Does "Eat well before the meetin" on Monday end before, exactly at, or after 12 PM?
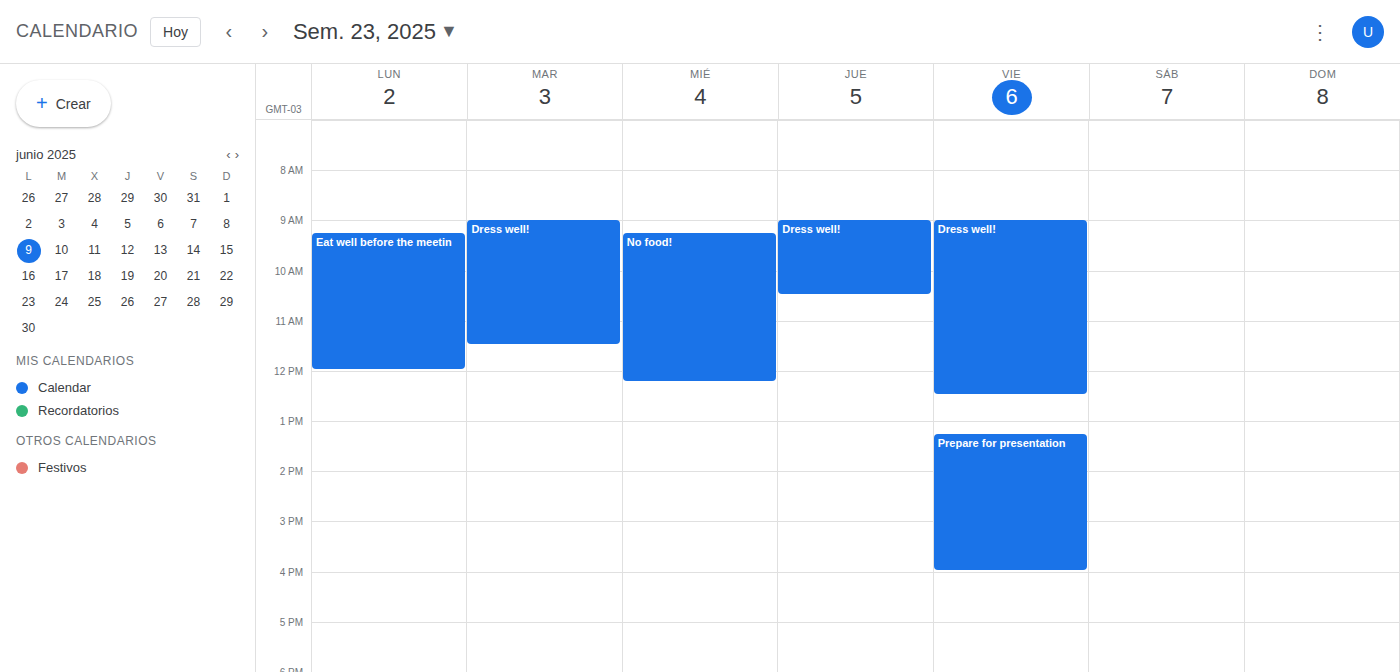
12:00 PM -- exactly at 12 PM, on the 12 PM line.